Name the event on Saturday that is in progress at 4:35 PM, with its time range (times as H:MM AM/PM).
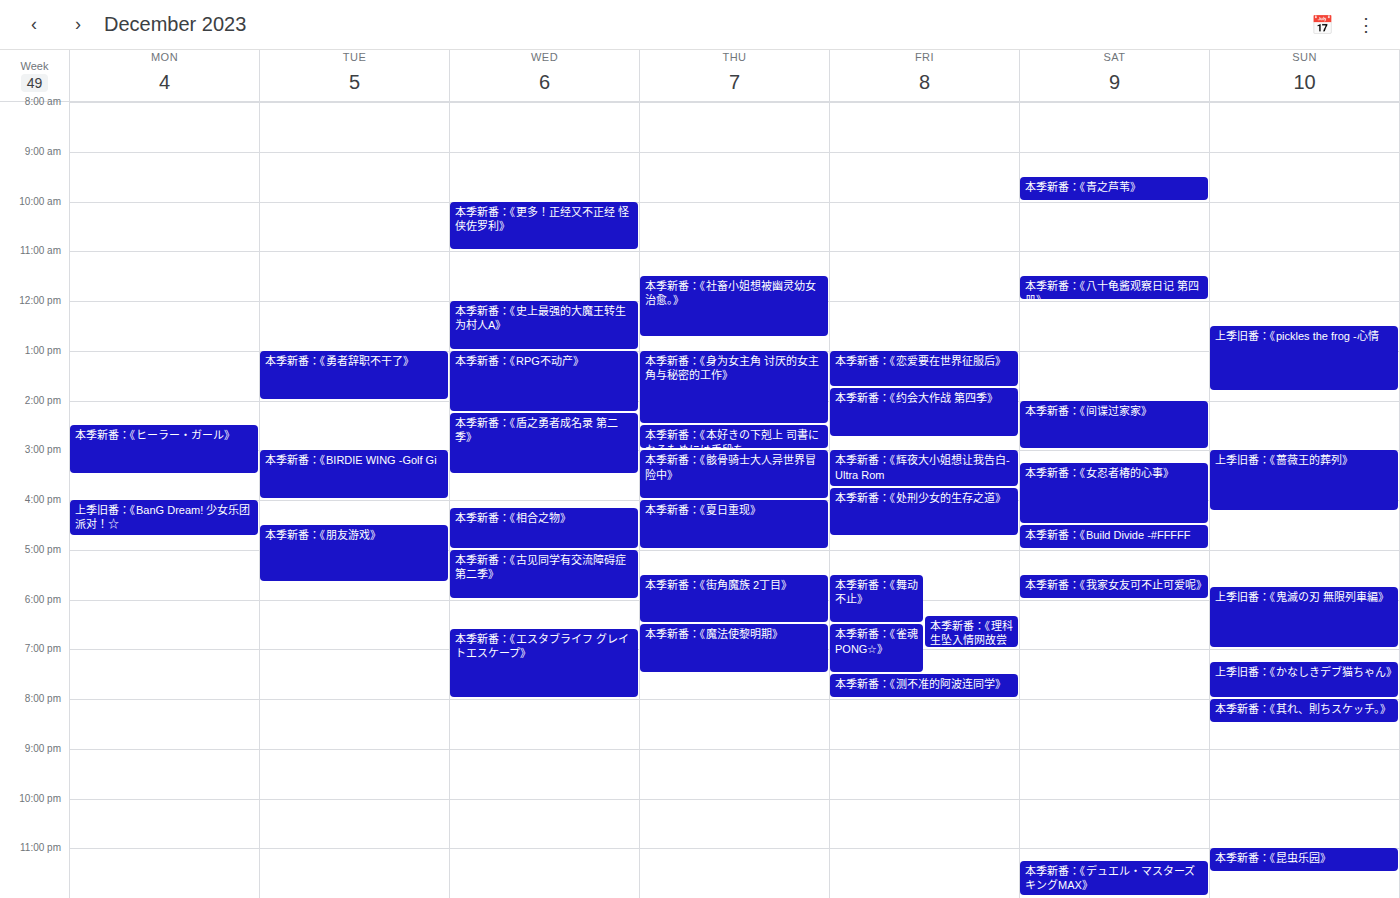
"本季新番：《Build Divide -#FFFFF", 4:30 PM to 5:00 PM